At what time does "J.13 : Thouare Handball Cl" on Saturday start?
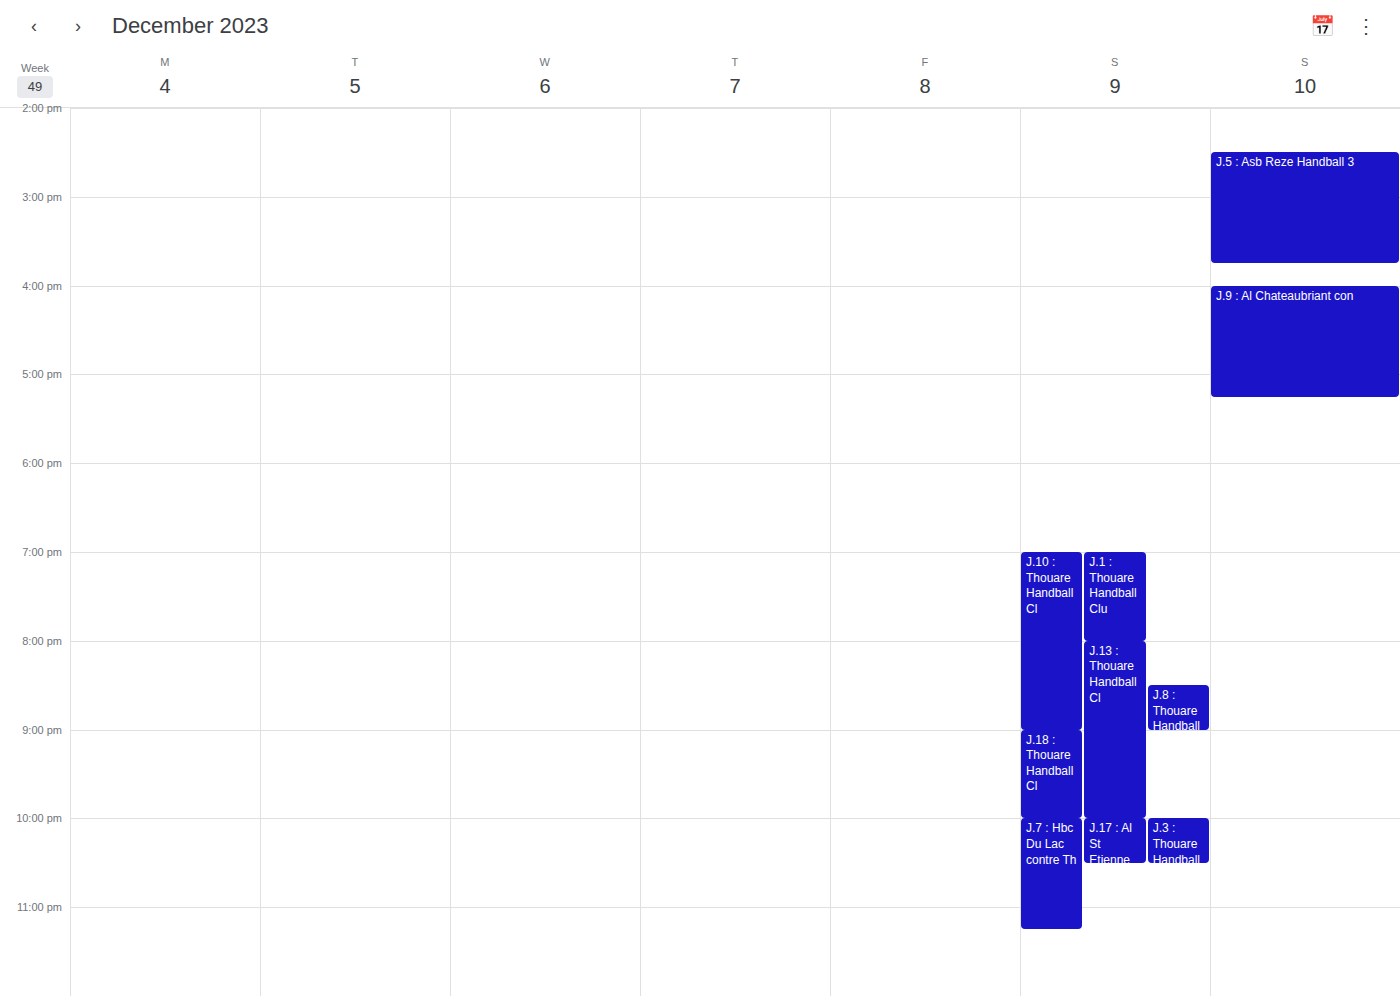
20:00